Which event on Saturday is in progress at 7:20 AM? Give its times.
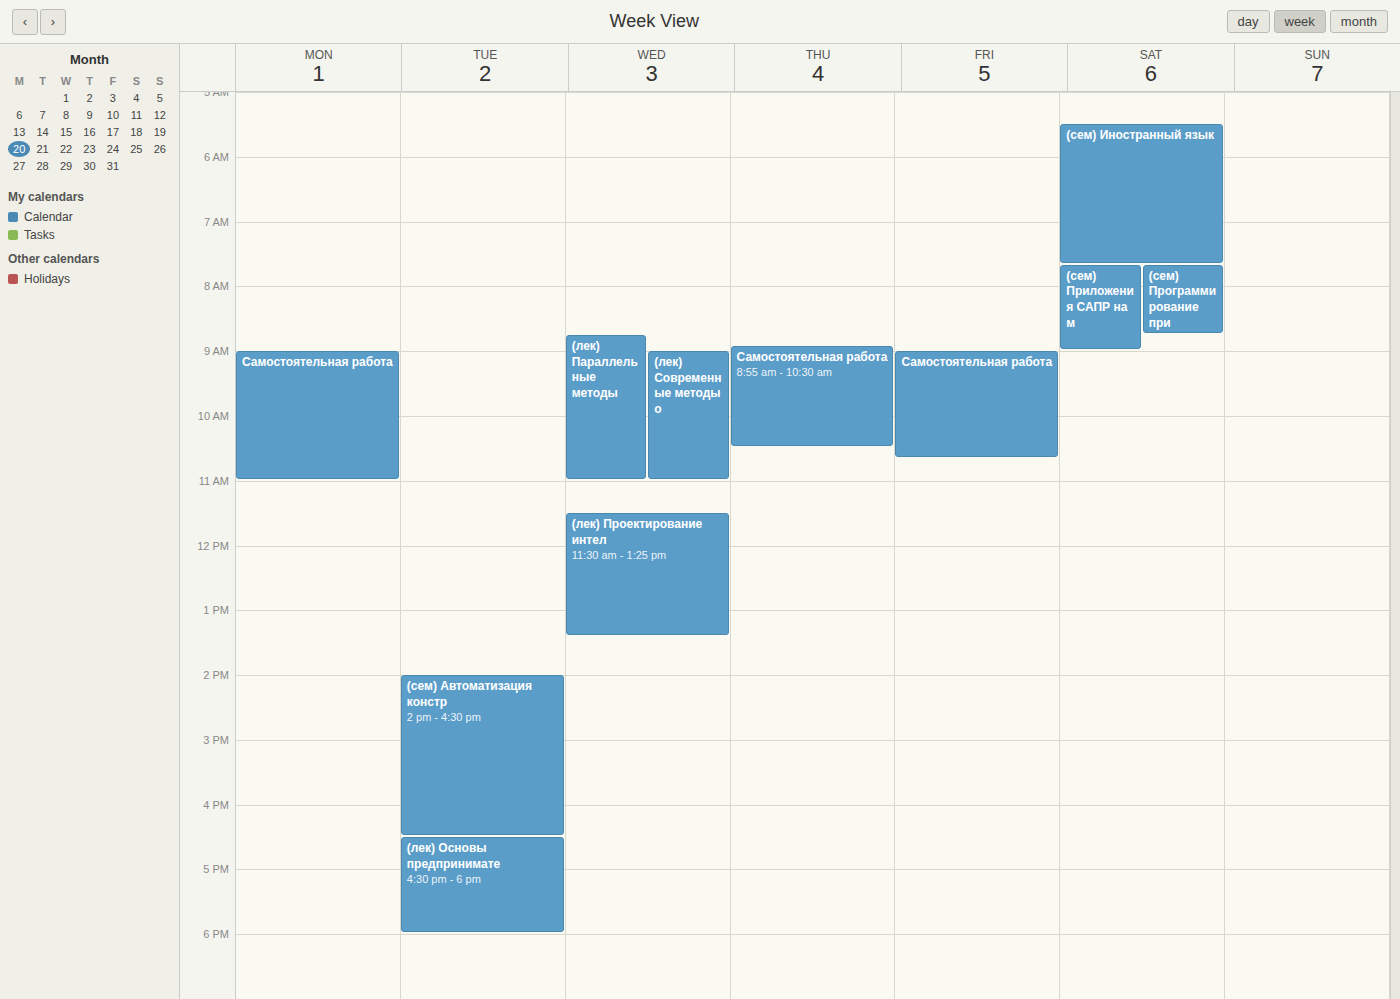
"(сем) Иностранный язык", 5:30 AM to 7:40 AM